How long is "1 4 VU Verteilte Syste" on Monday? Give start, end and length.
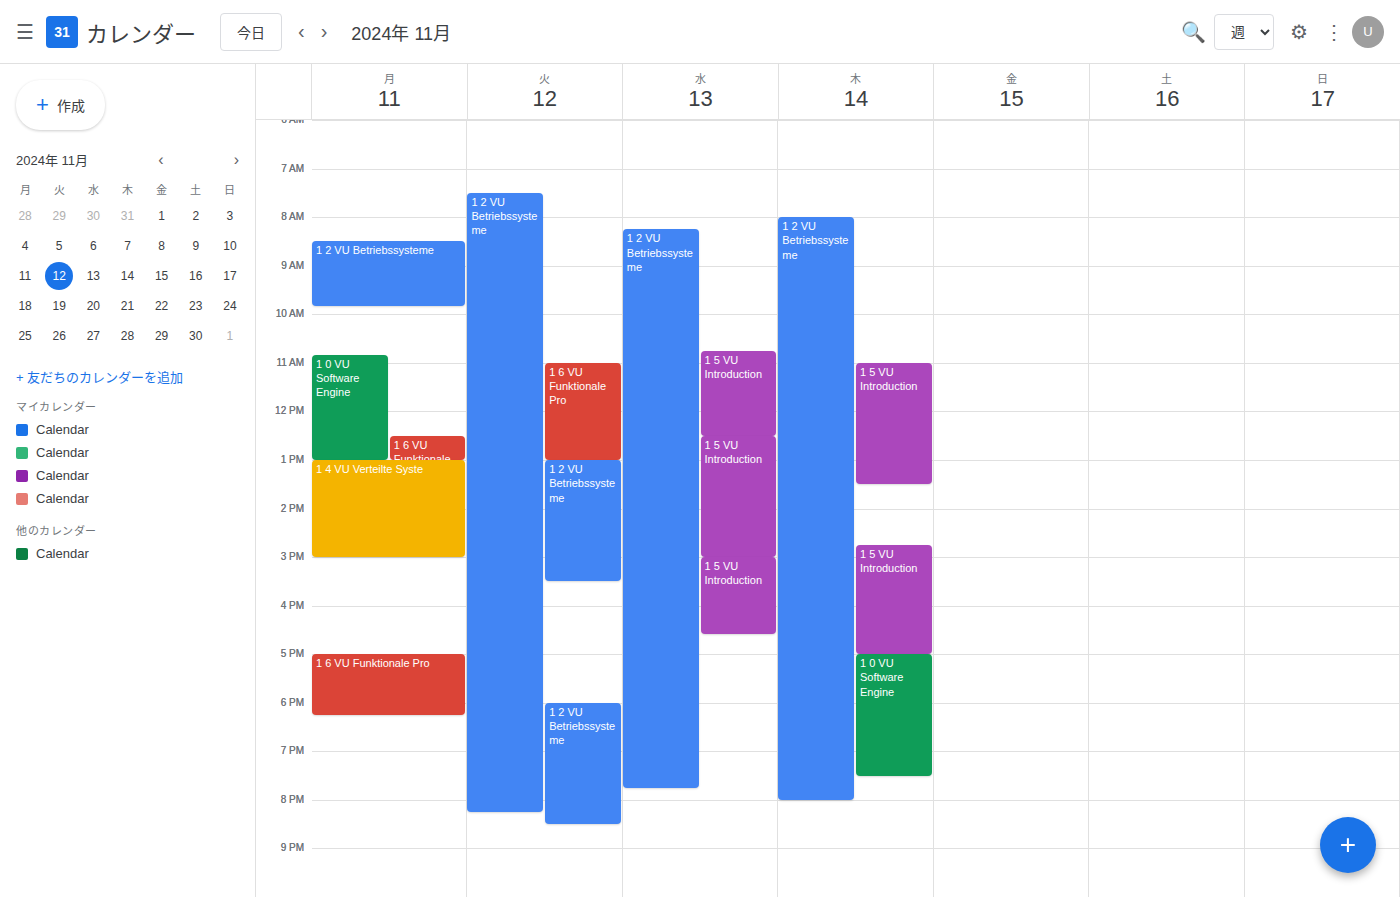
1:00 PM to 3:00 PM, 2 hours